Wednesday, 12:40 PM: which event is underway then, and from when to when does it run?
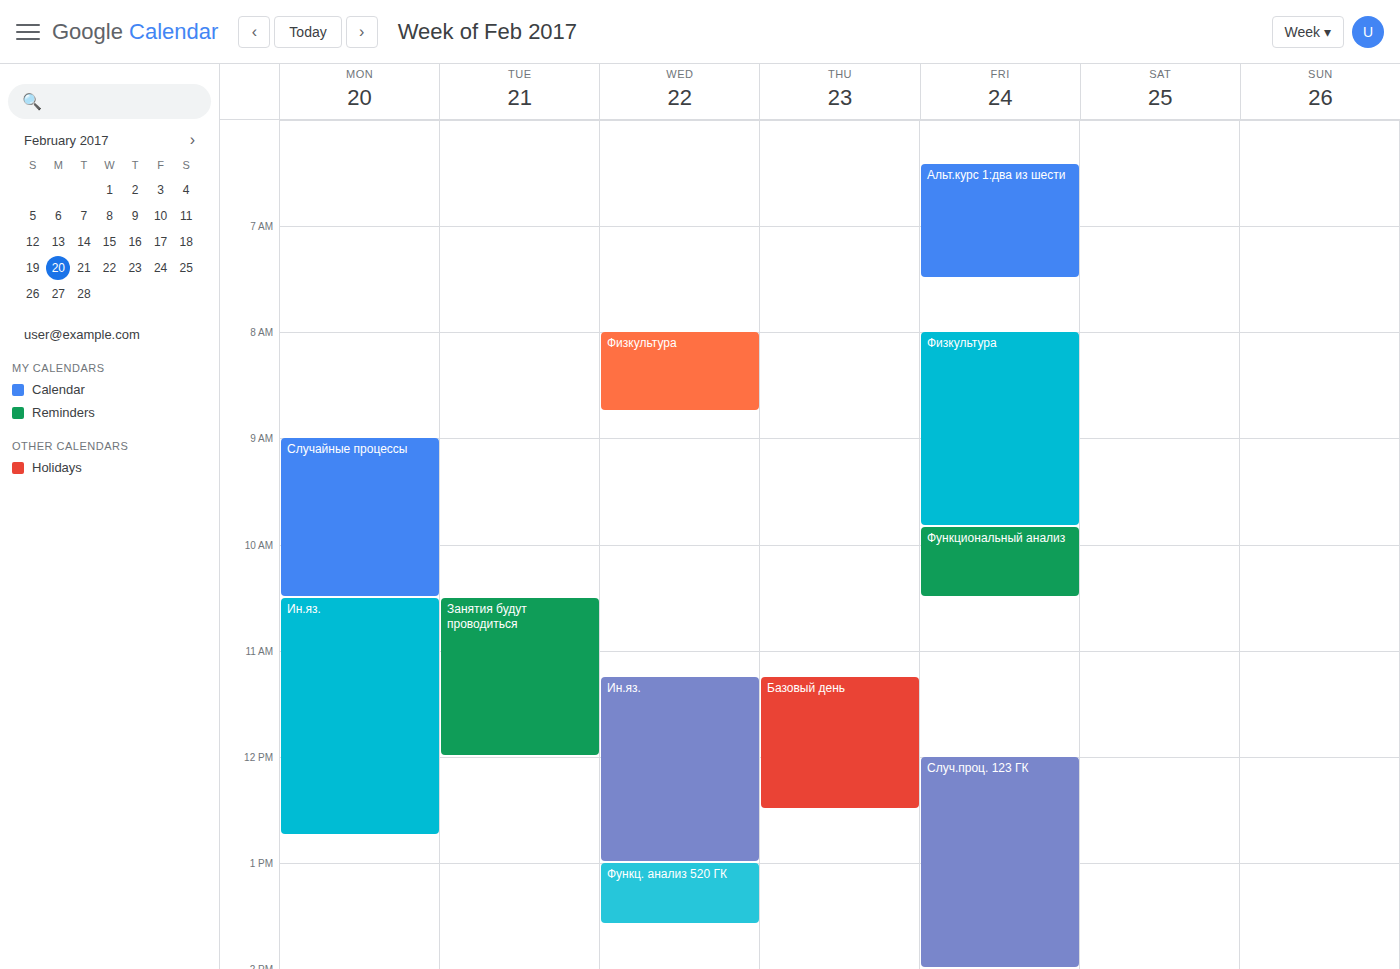
"Ин.яз.", 11:15 AM to 1:00 PM